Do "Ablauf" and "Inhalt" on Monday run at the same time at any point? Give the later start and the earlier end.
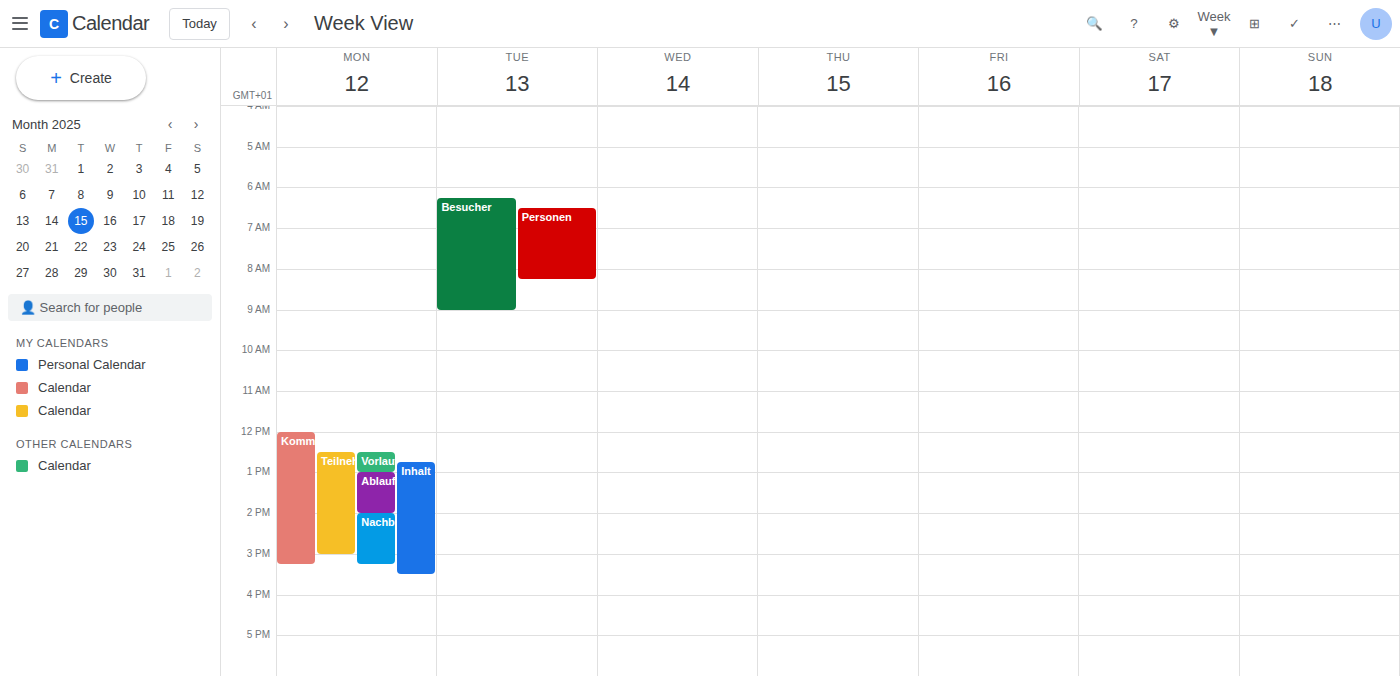
"Ablauf" runs 1:00 PM to 2:00 PM, inside "Inhalt" -- they overlap.